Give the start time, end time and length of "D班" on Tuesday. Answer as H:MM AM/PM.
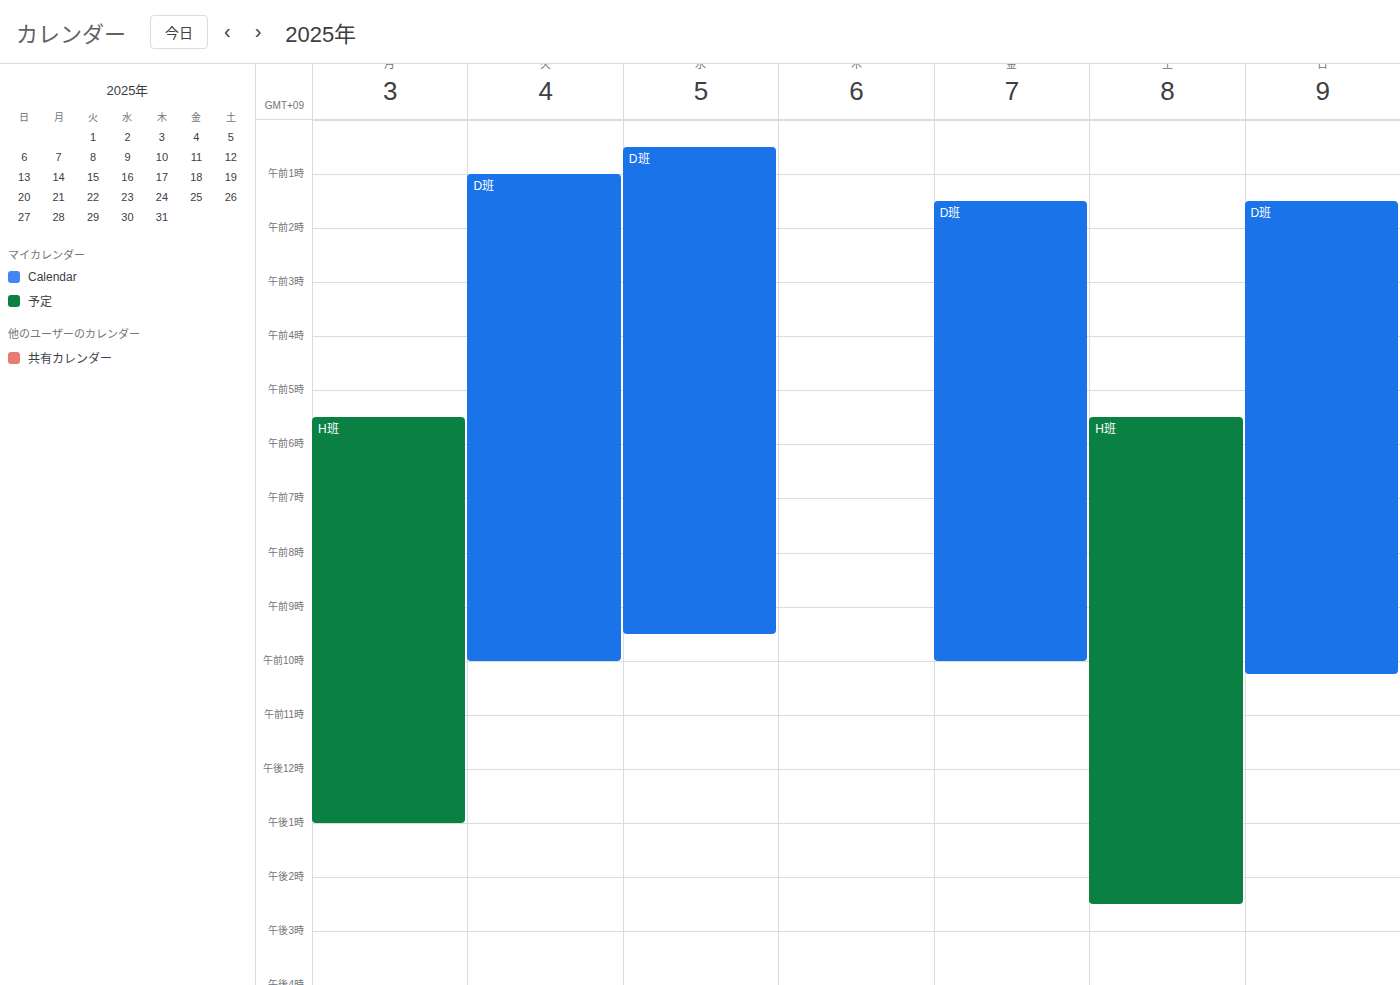
1:00 AM to 10:00 AM, 9 hours